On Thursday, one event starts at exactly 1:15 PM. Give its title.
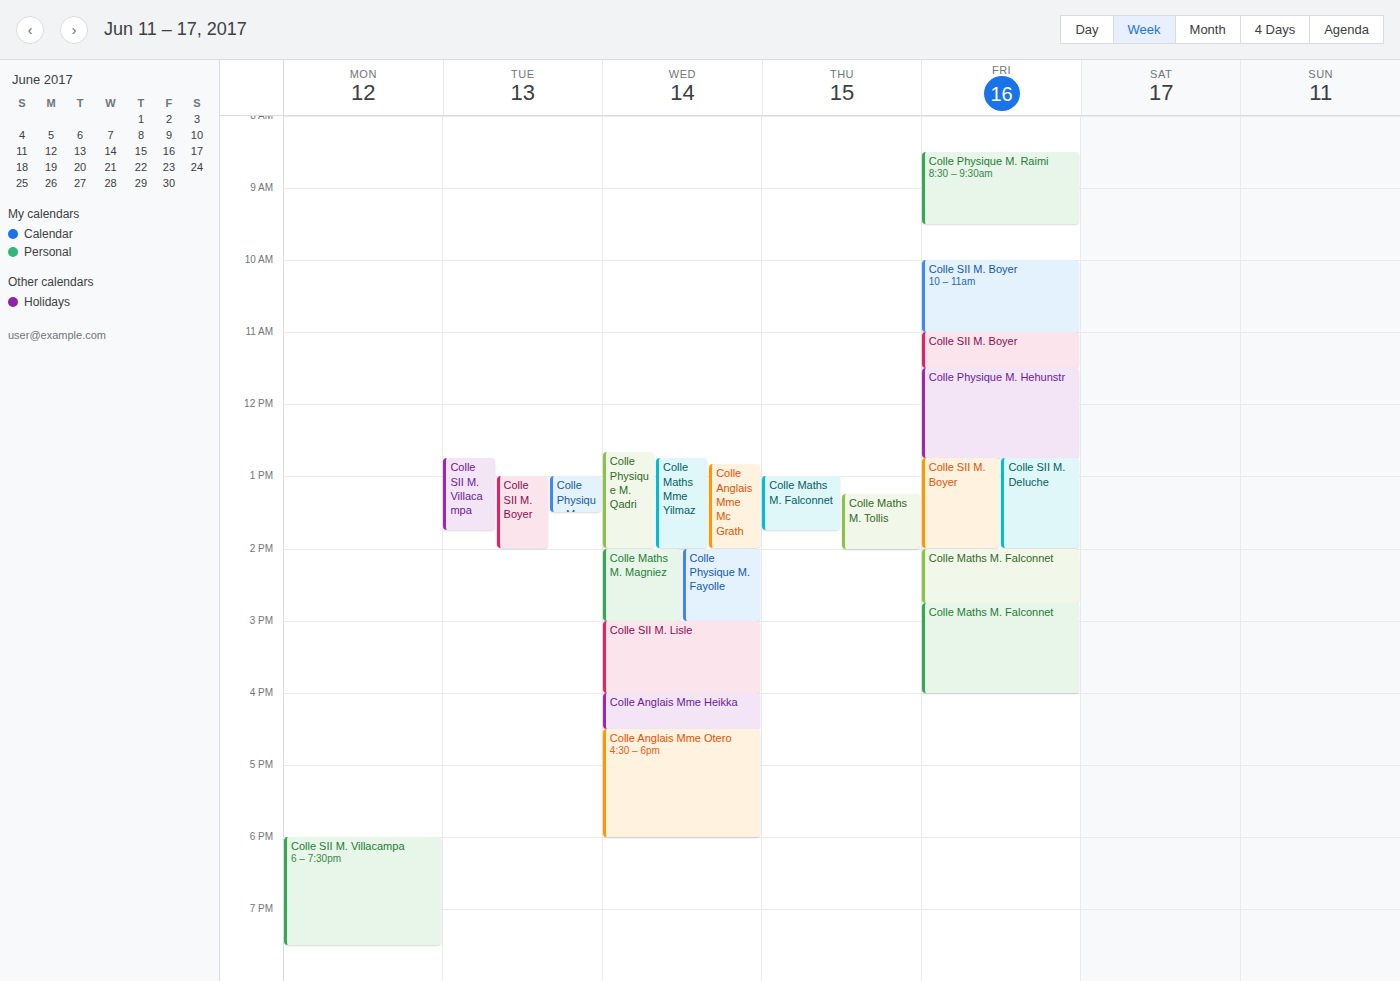
"Colle Maths M. Tollis"